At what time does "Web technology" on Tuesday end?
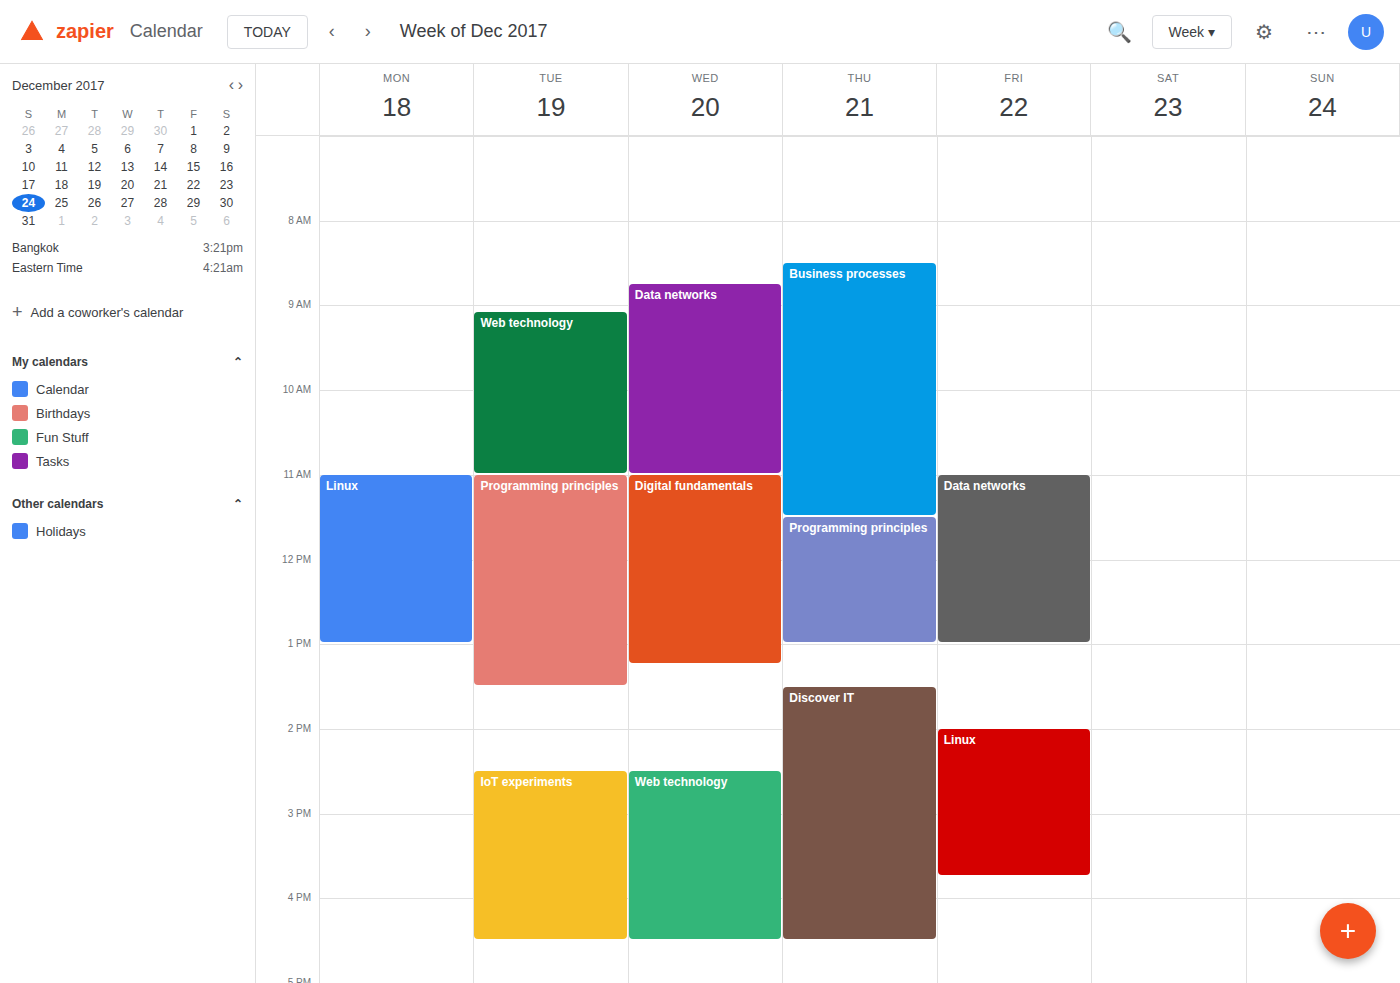
11:00